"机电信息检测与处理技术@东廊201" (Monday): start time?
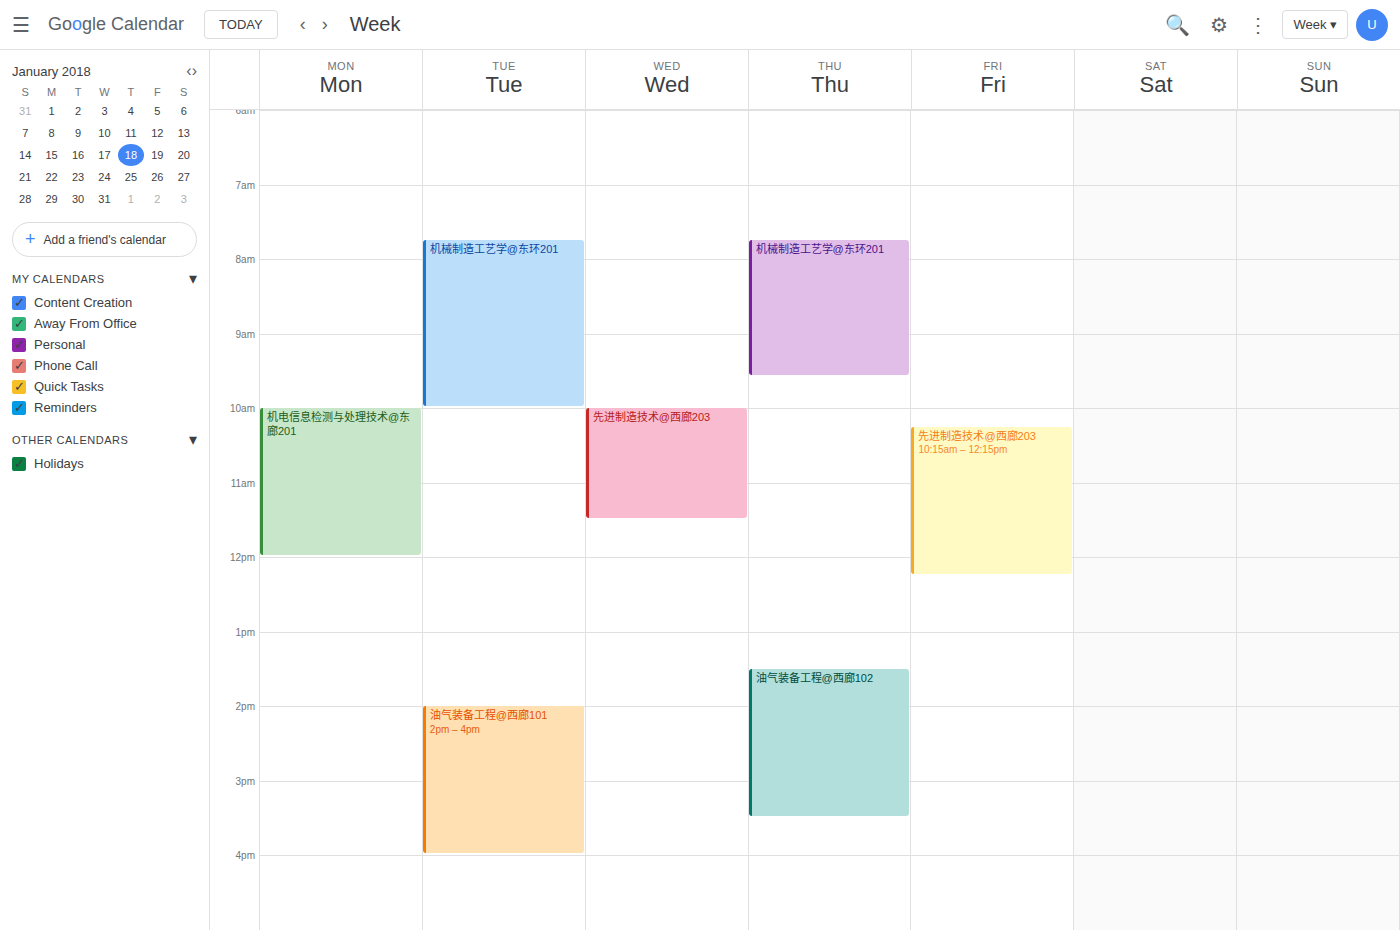
10:00 AM